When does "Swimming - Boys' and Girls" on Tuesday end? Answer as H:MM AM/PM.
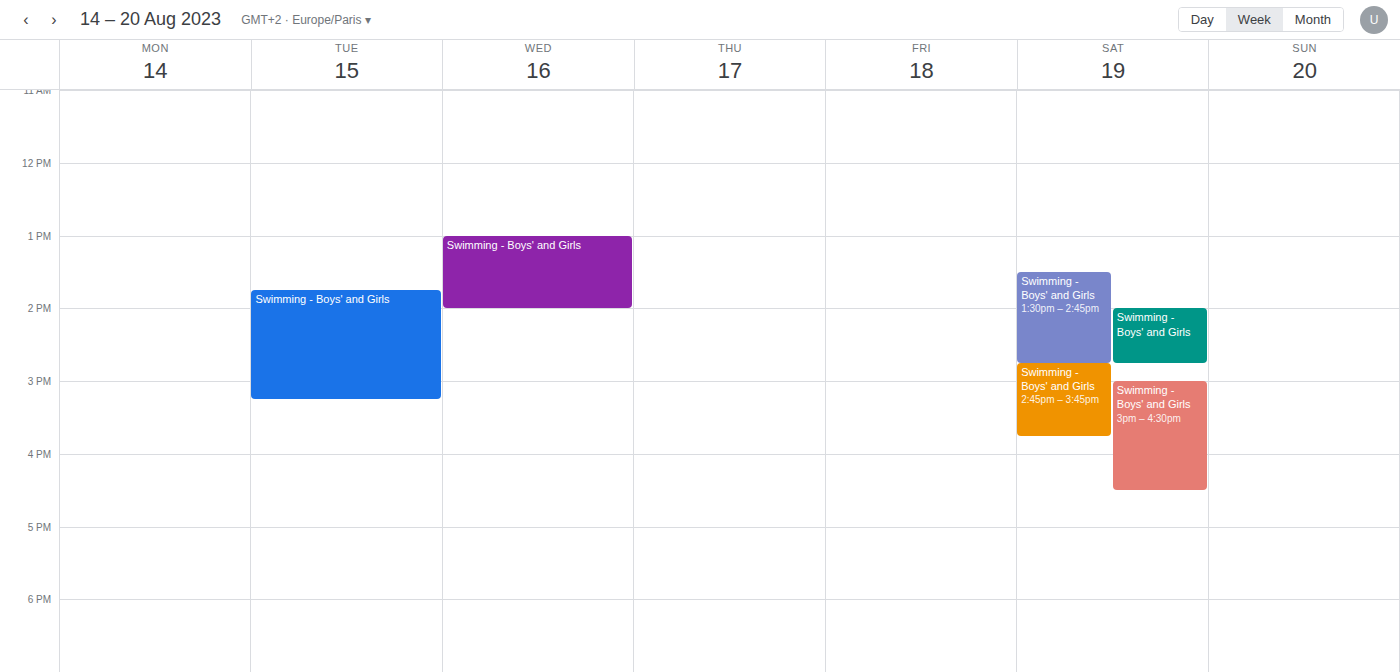
3:15 PM